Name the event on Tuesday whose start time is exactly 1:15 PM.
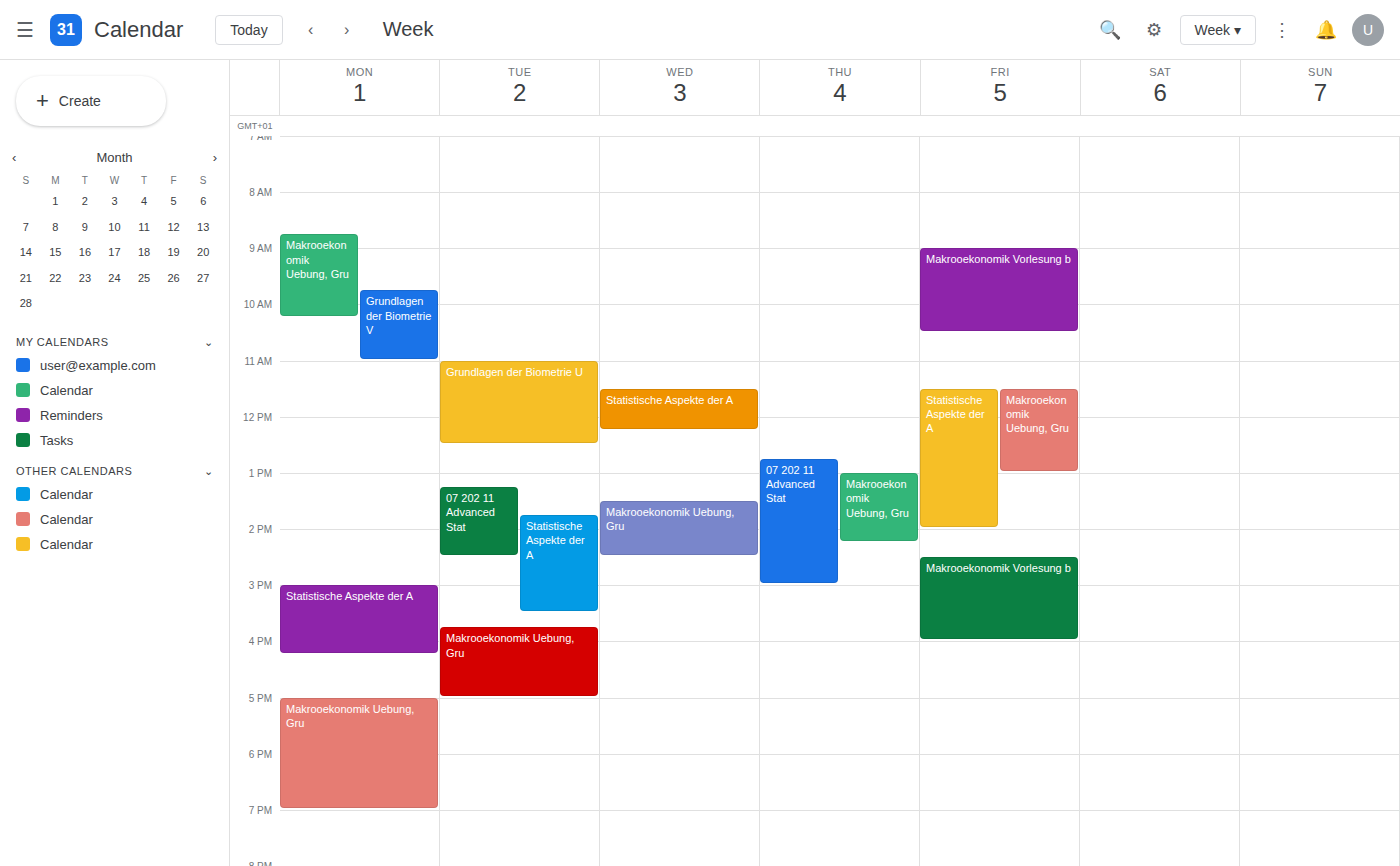
"07 202 11 Advanced Stat"